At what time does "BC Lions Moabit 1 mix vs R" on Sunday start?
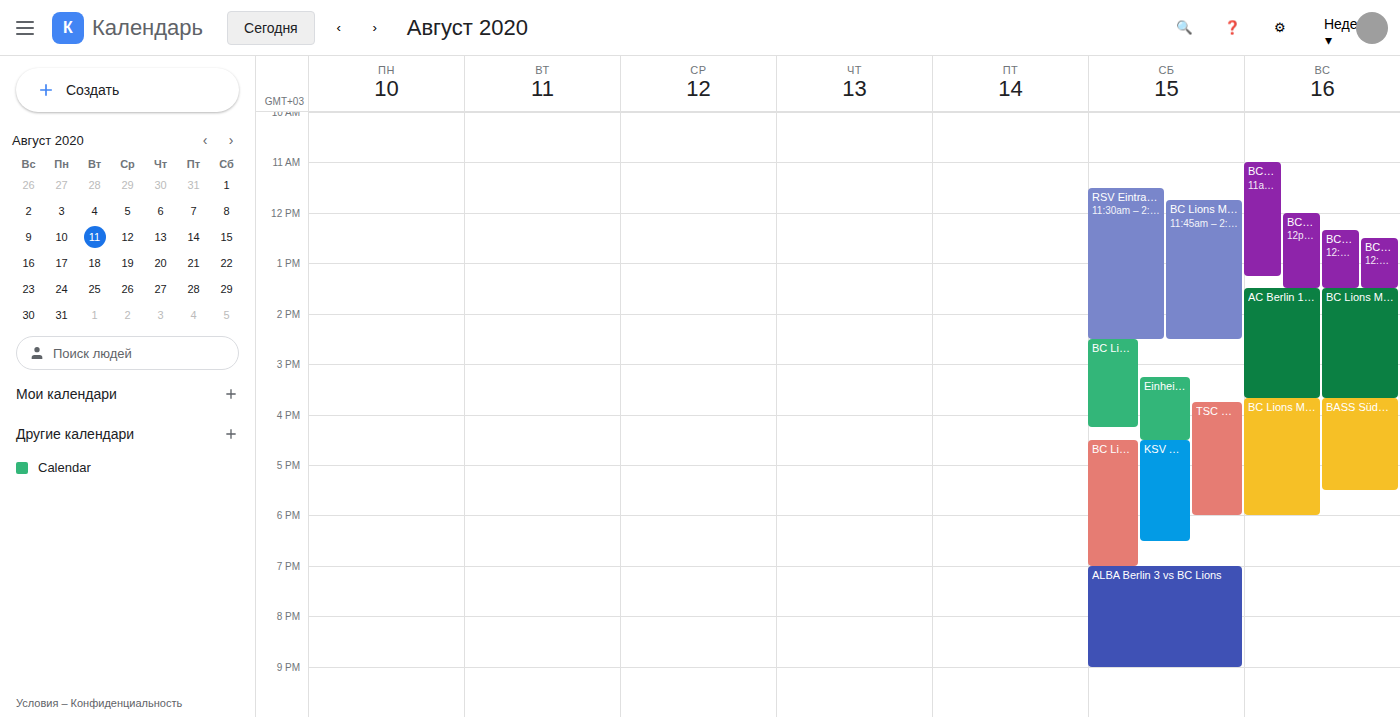
15:40